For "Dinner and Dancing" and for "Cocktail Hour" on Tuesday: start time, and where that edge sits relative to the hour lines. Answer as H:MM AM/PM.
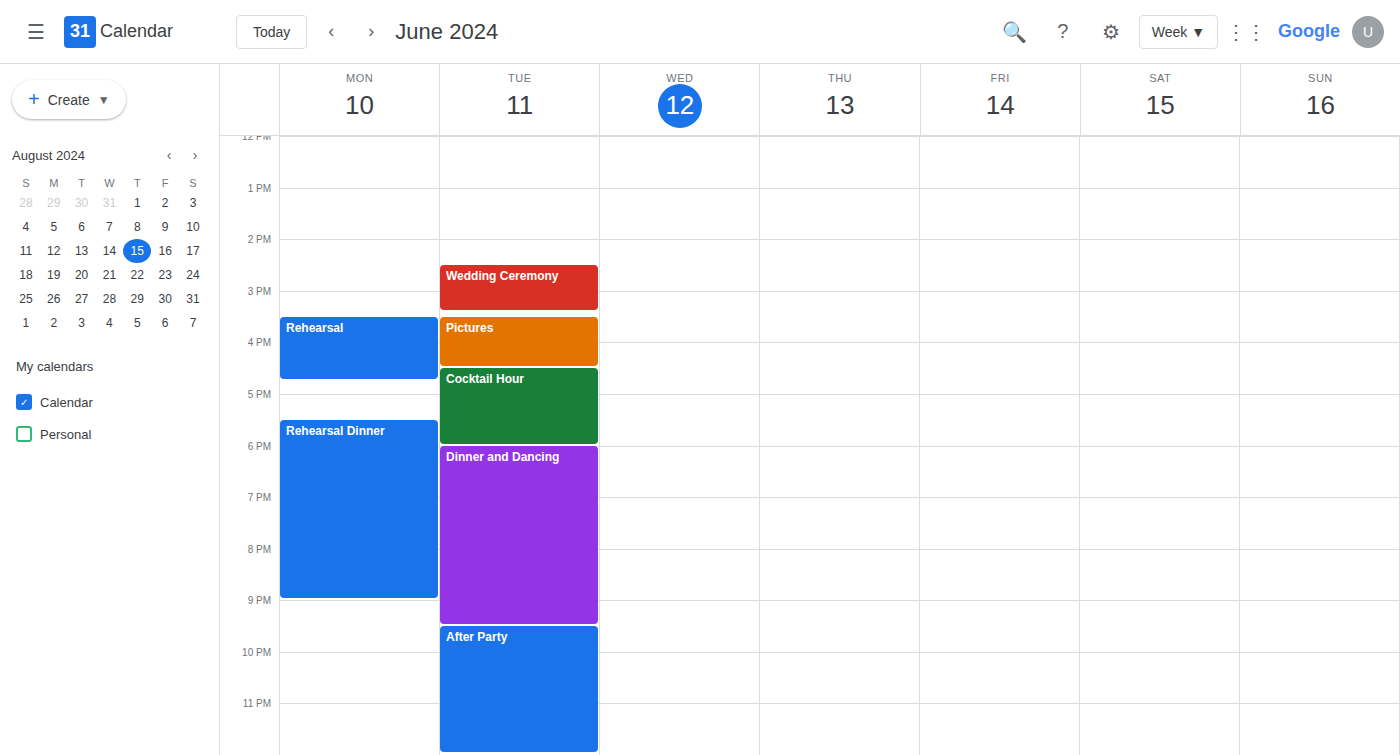
"Dinner and Dancing": 6:00 PM, exactly on the 6 PM line. "Cocktail Hour": 4:30 PM, halfway between the 4 PM and 5 PM lines.